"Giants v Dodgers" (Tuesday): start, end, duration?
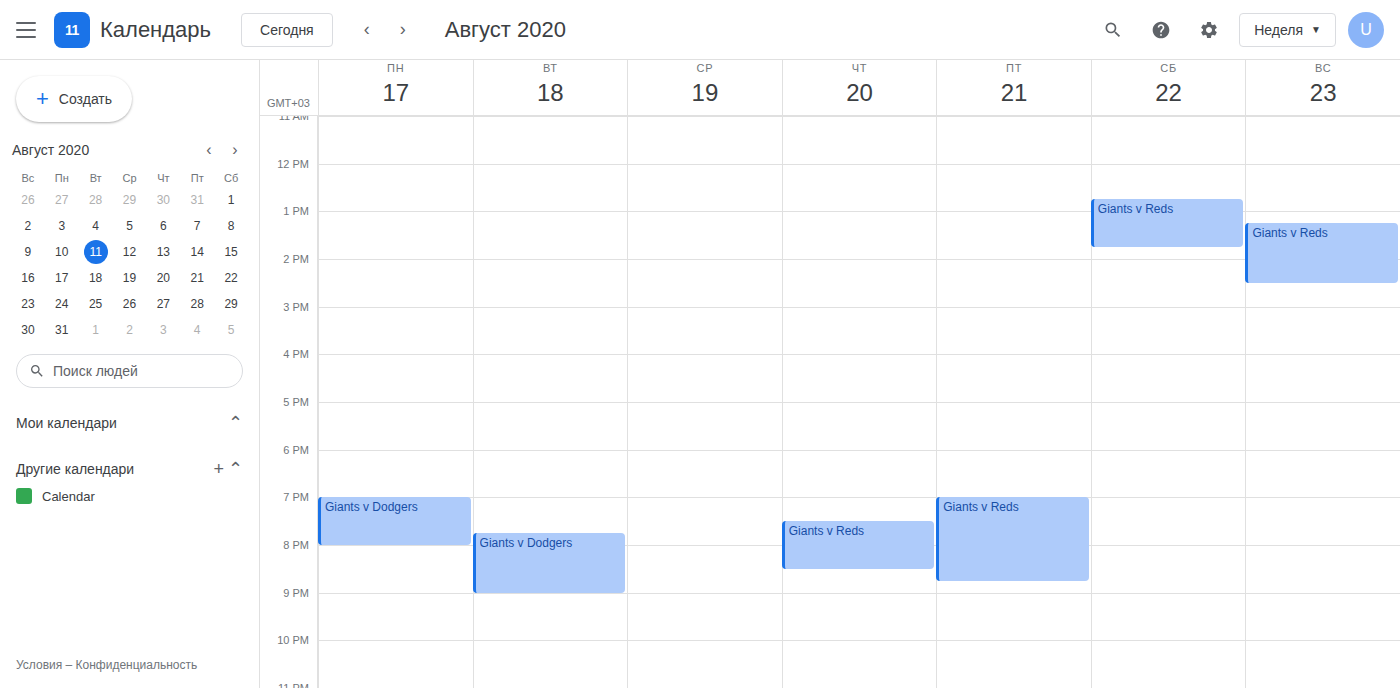
7:45 PM to 9:00 PM, 1 hour 15 minutes